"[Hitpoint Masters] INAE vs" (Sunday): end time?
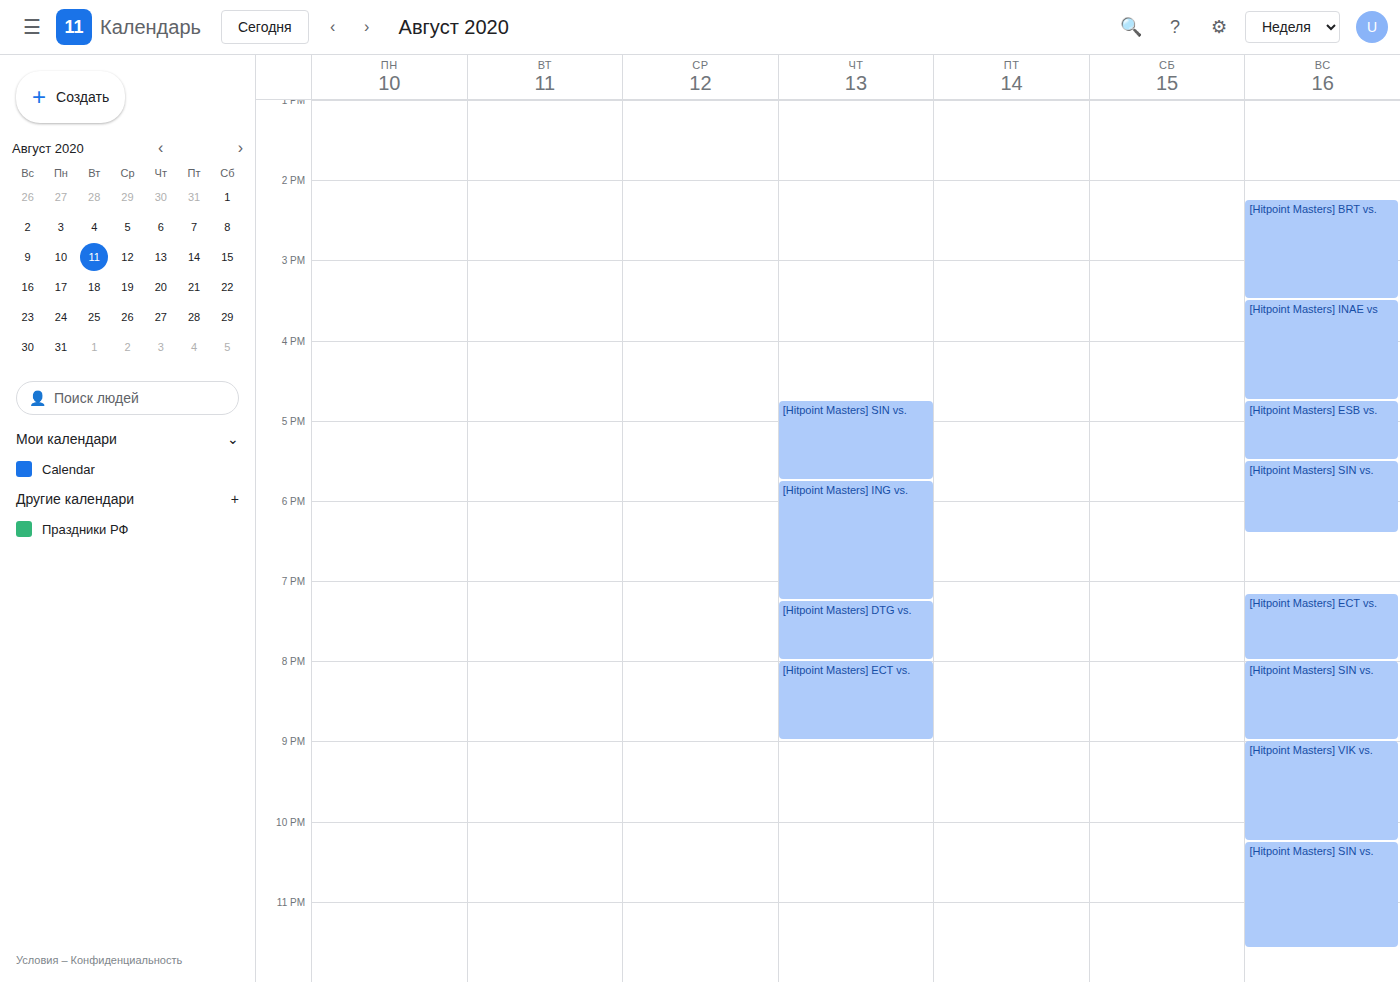
16:45